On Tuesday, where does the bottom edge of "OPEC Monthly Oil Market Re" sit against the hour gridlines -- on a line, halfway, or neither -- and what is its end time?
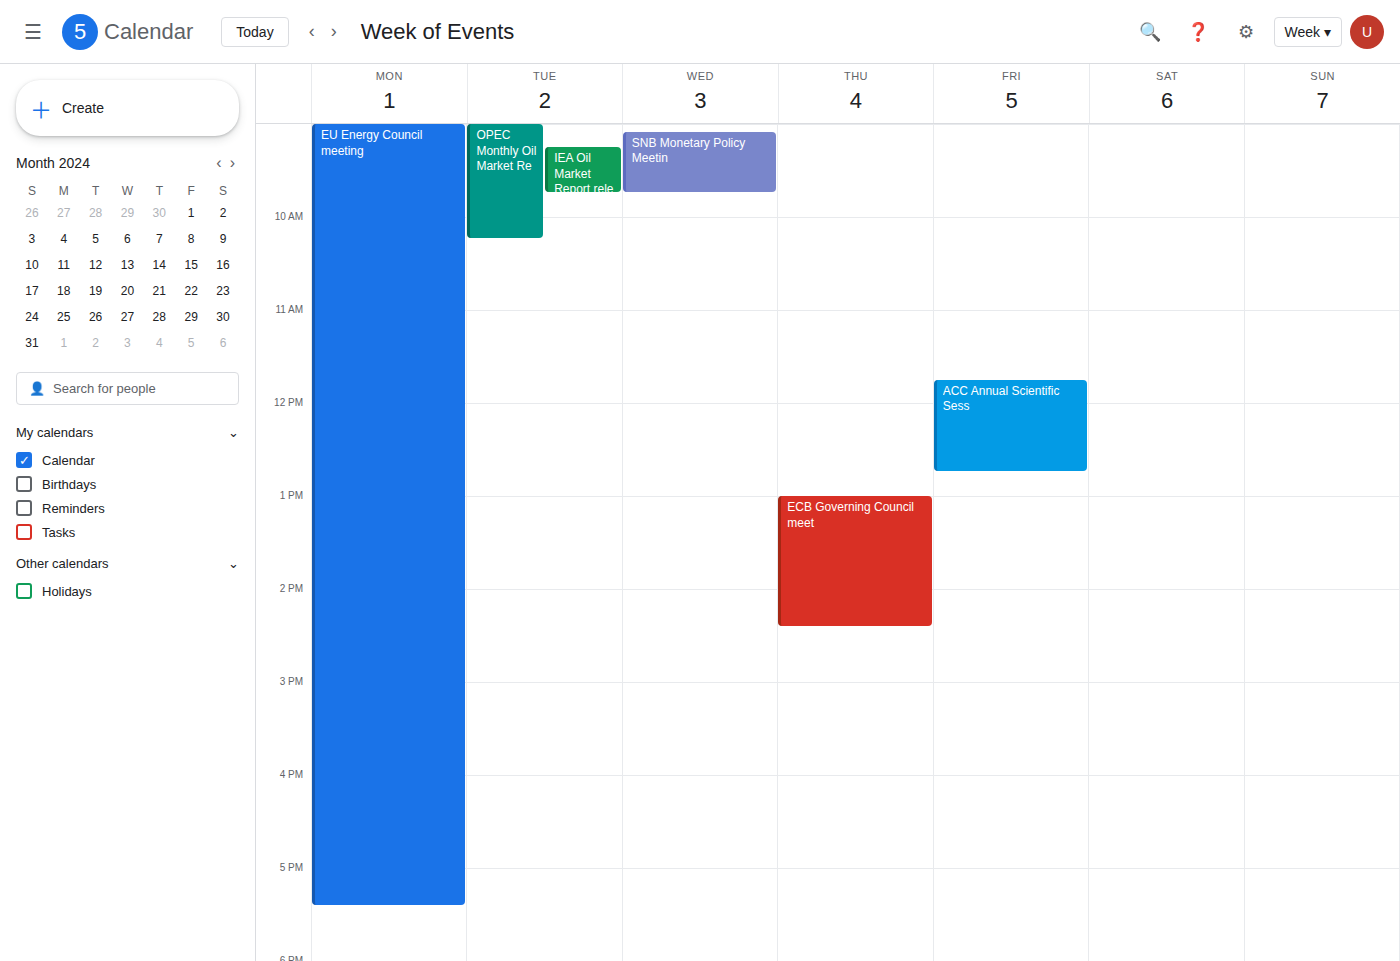
10:15 -- neither: a quarter of the way from the 10:00 line to the 11:00 line.